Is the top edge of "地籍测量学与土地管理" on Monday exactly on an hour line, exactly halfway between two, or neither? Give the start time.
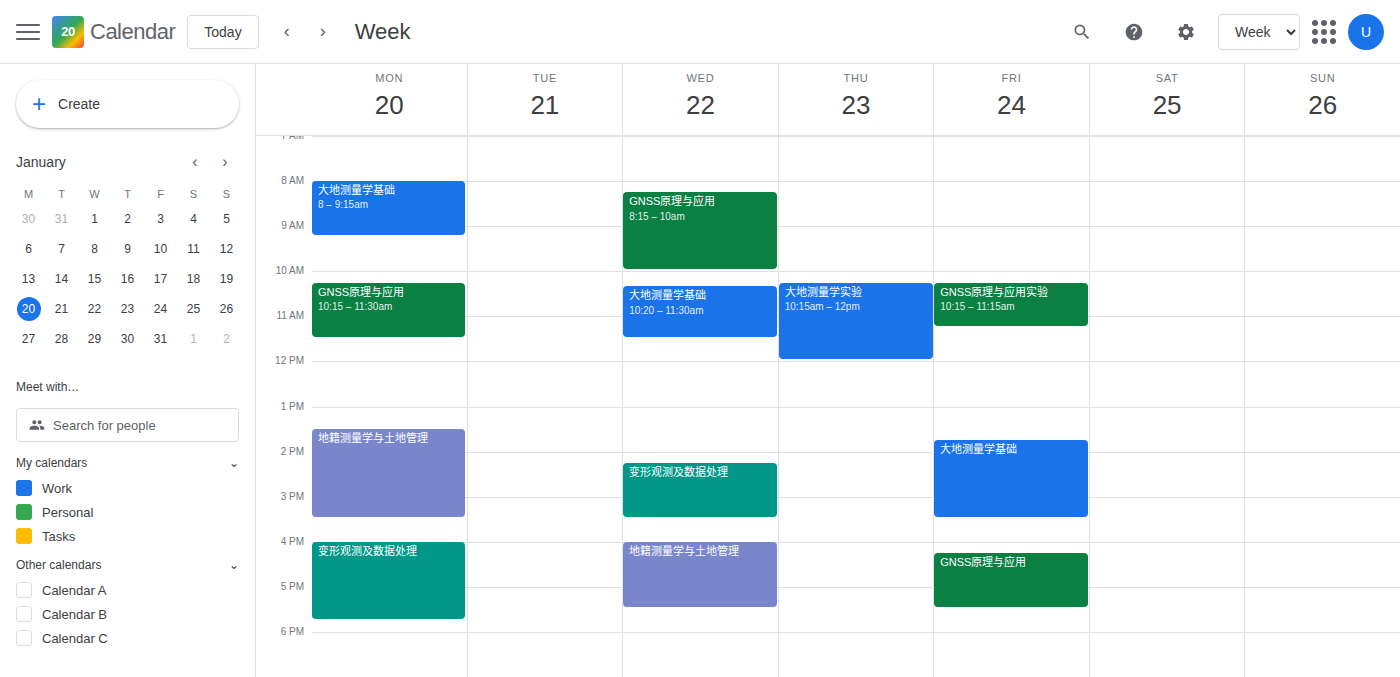
1:30 PM -- halfway between the 1 PM and 2 PM lines.